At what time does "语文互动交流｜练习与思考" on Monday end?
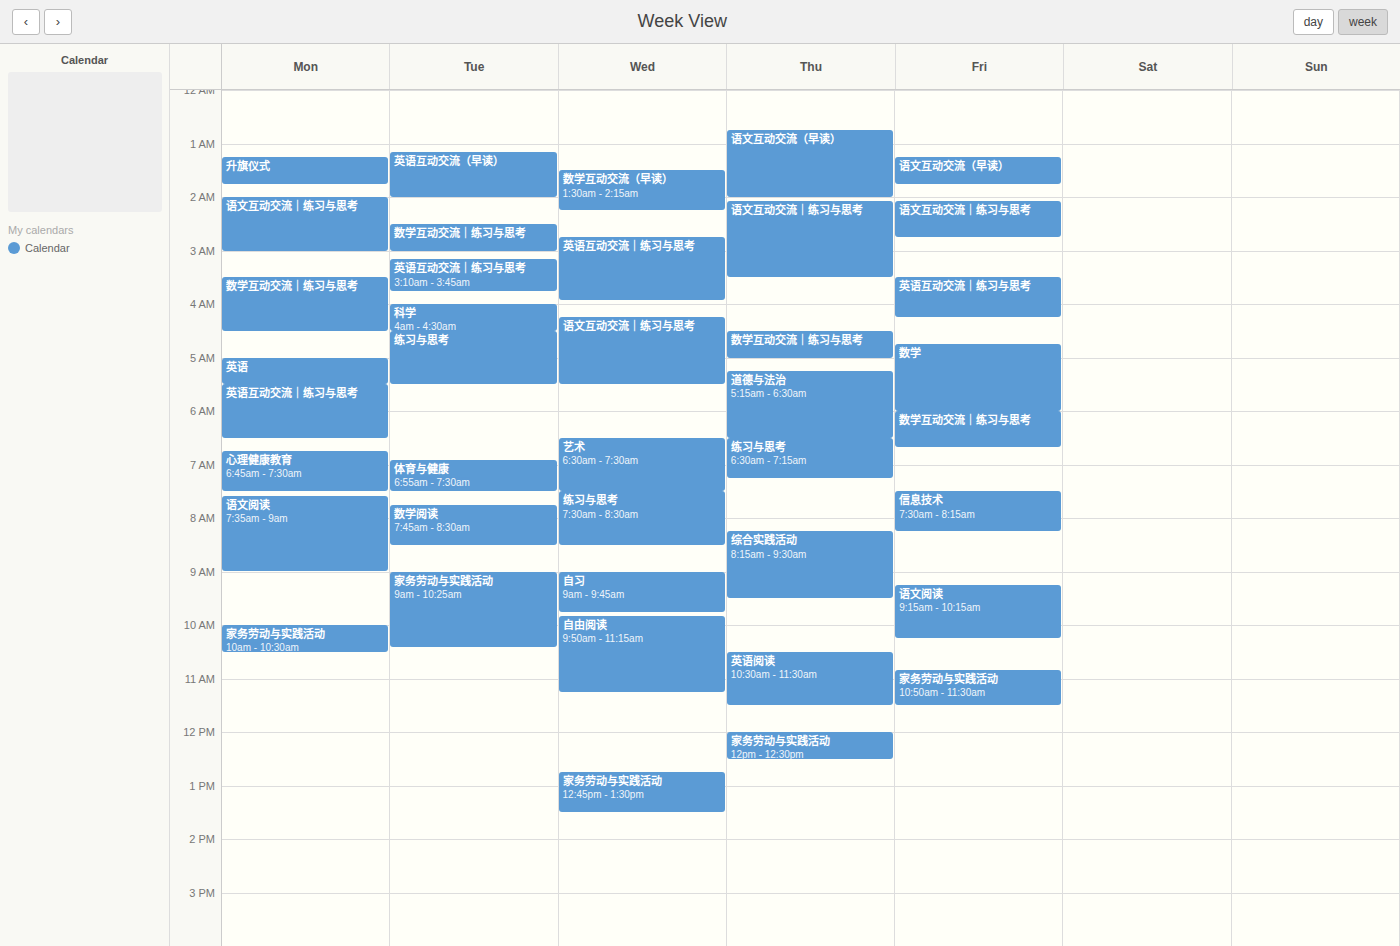
3:00 AM